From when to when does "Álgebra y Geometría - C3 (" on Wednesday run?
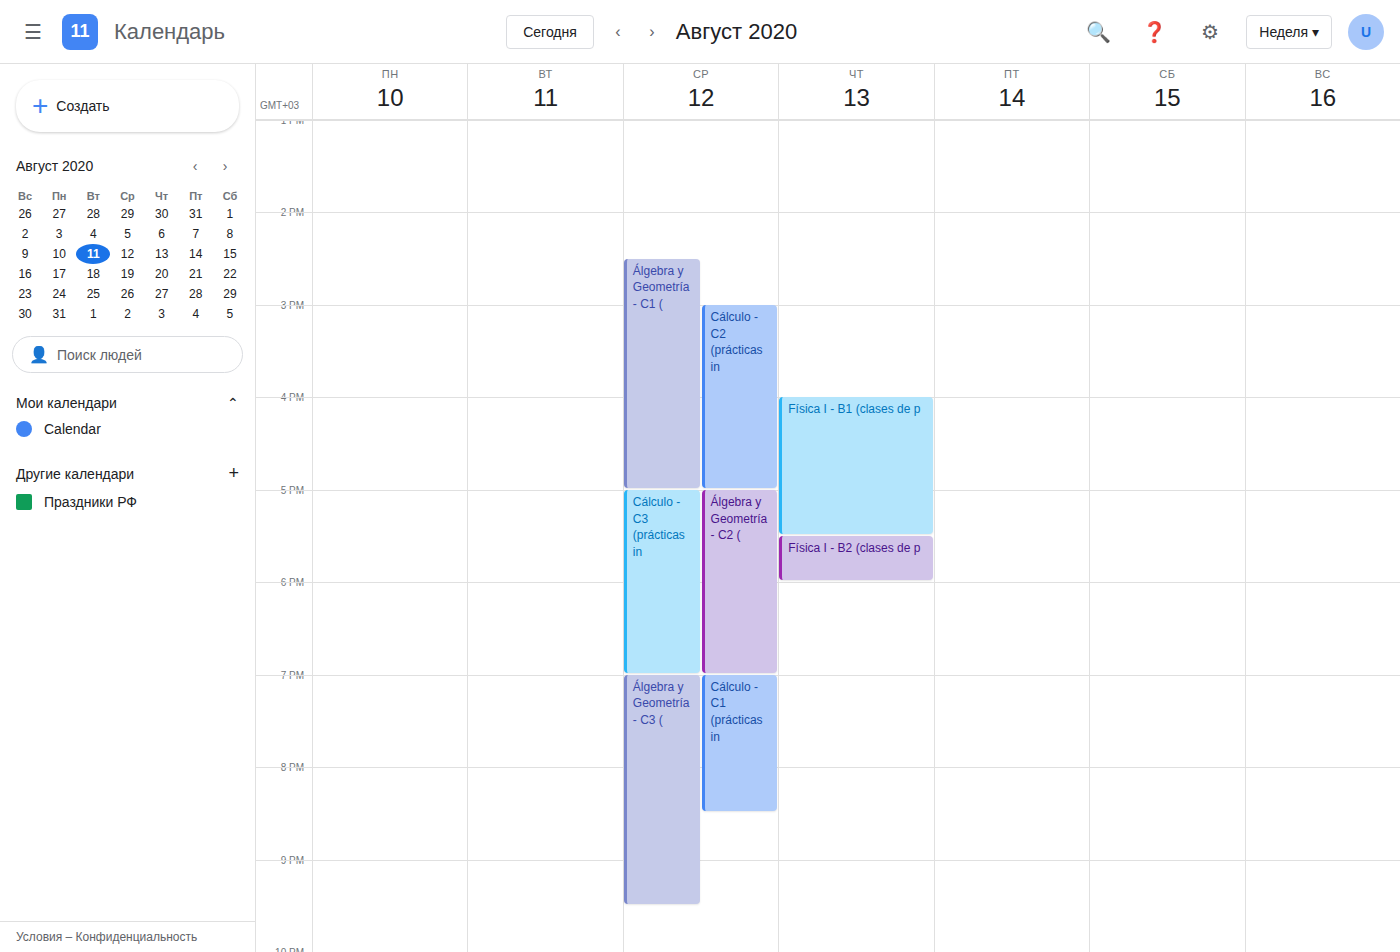
7:00 PM to 9:30 PM